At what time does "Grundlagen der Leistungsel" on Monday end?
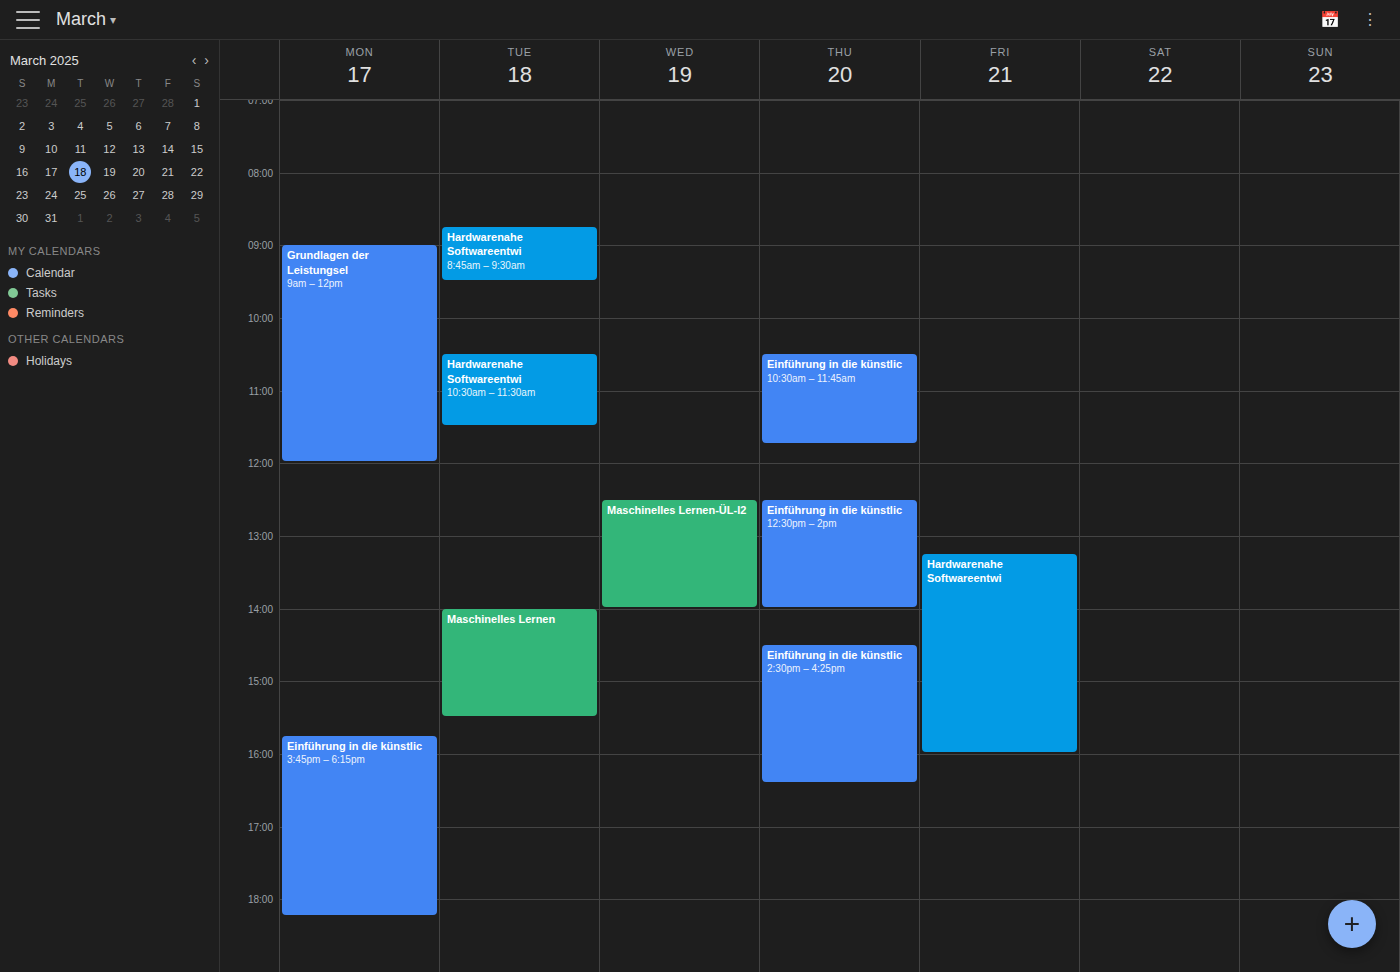
12:00 PM